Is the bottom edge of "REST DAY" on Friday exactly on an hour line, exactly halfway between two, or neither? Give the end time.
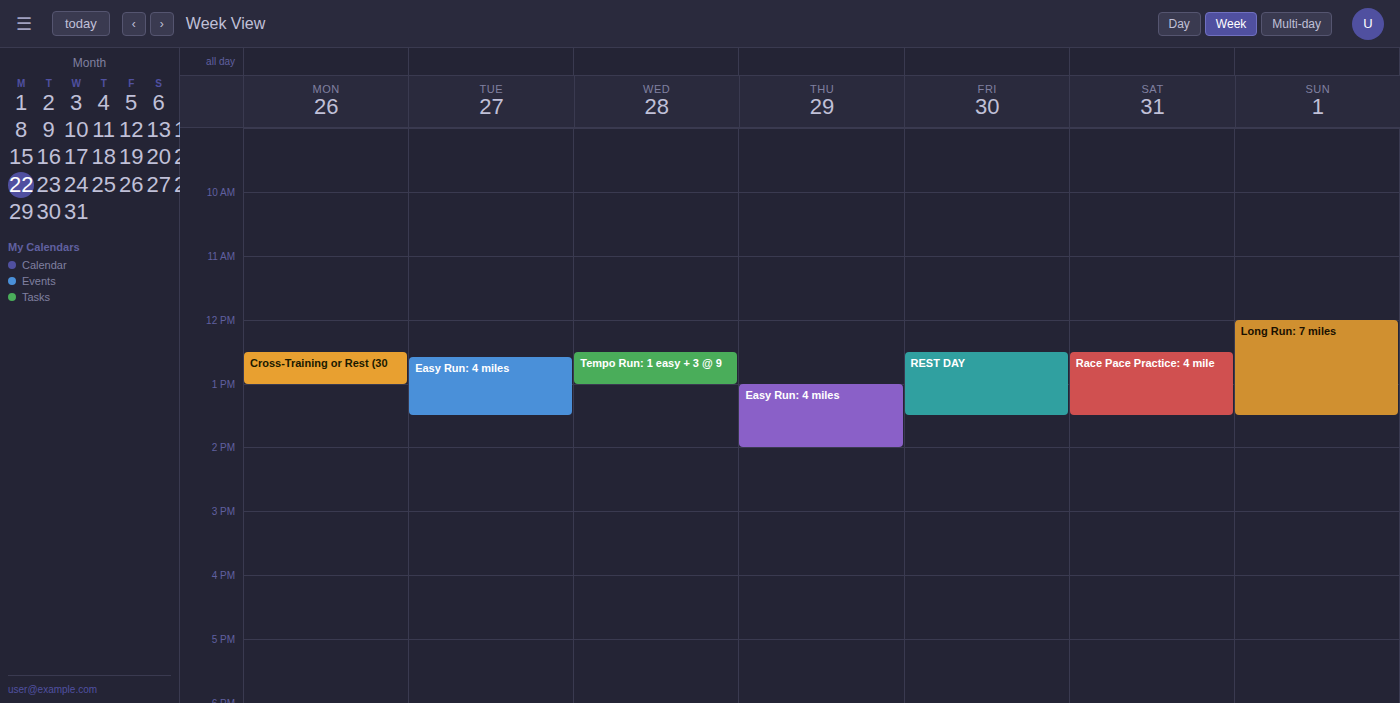
1:30 PM -- halfway between the 1 PM and 2 PM lines.